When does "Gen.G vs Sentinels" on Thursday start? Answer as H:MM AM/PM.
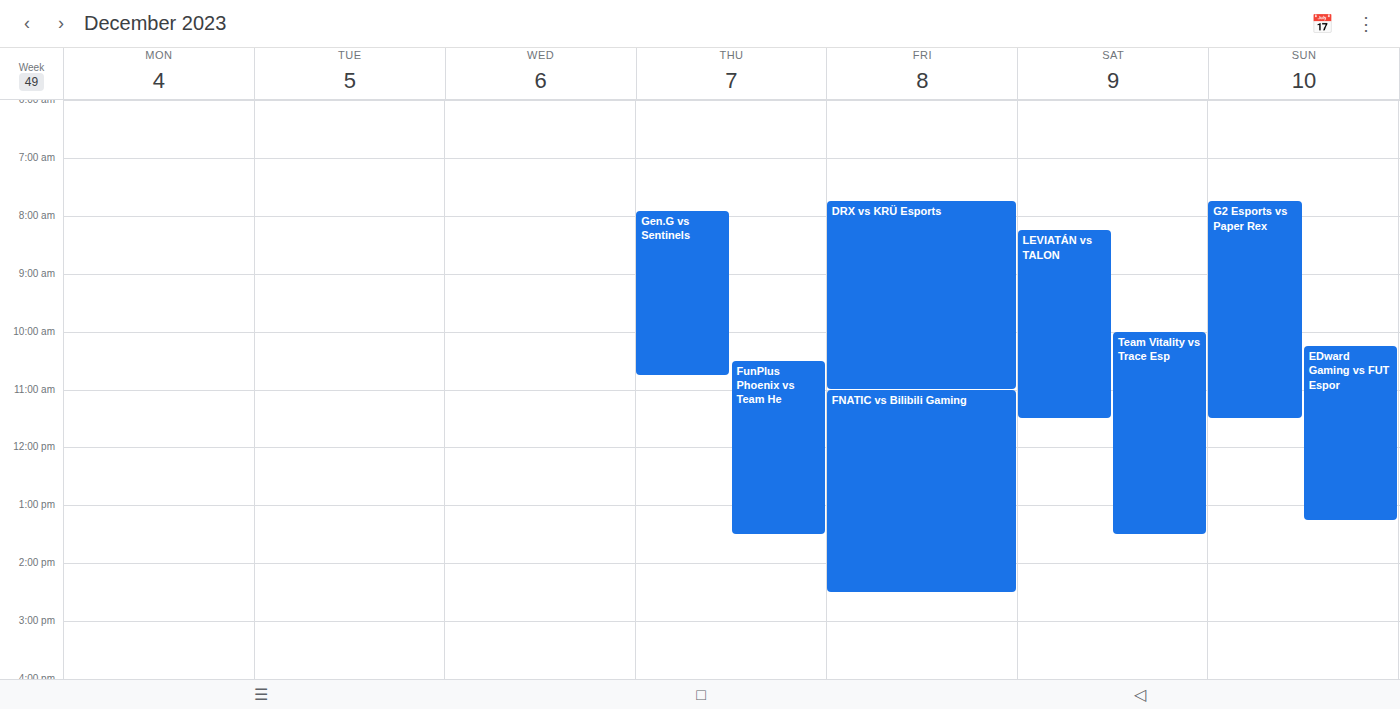
7:55 AM